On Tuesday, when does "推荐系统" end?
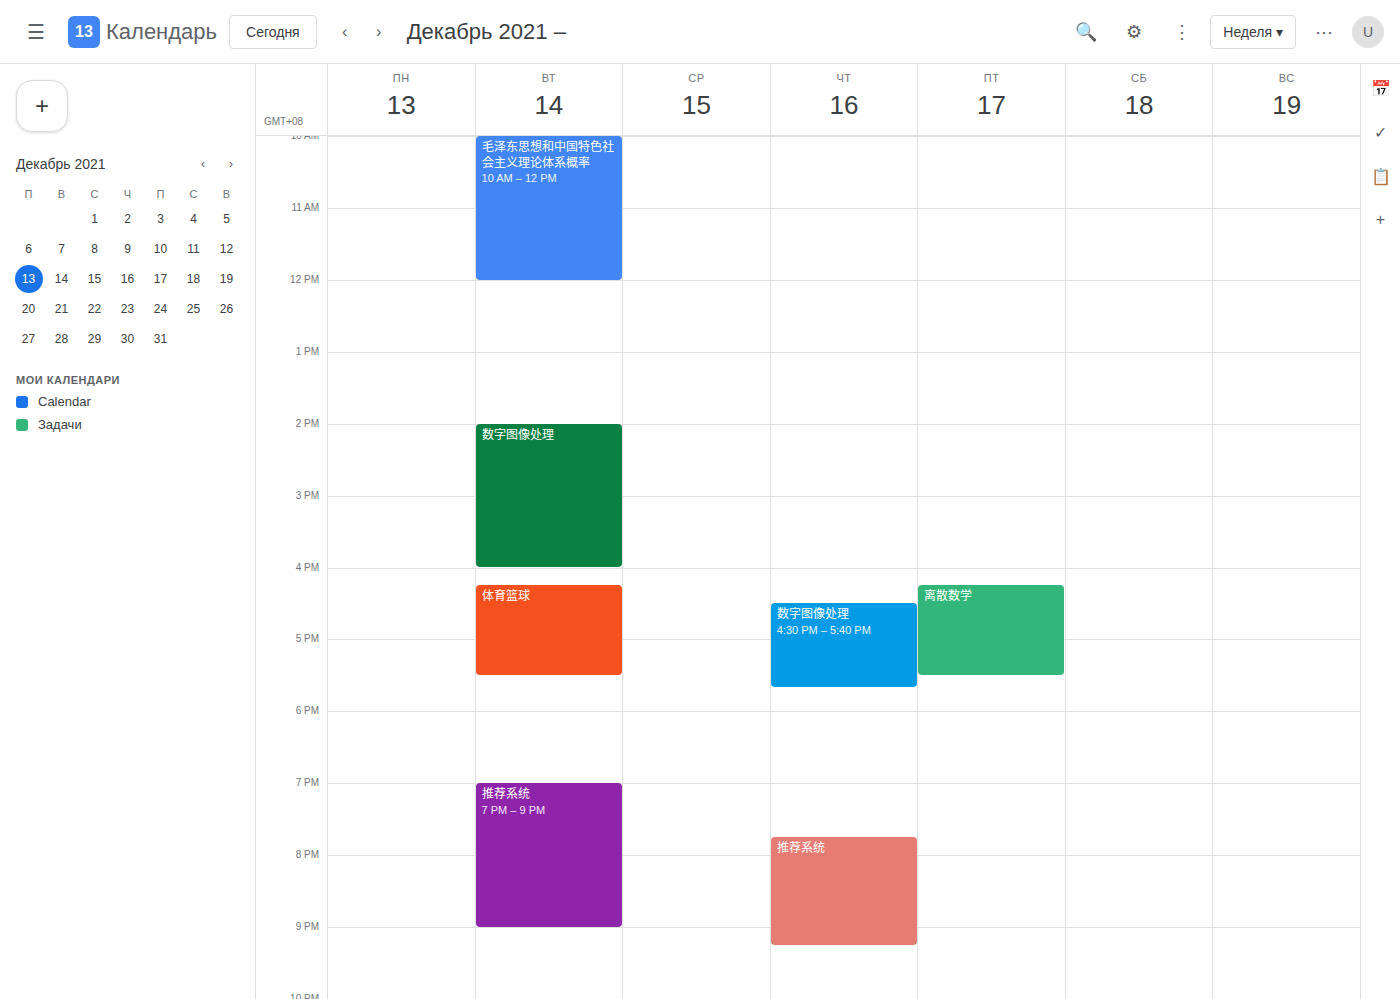
9:00 PM